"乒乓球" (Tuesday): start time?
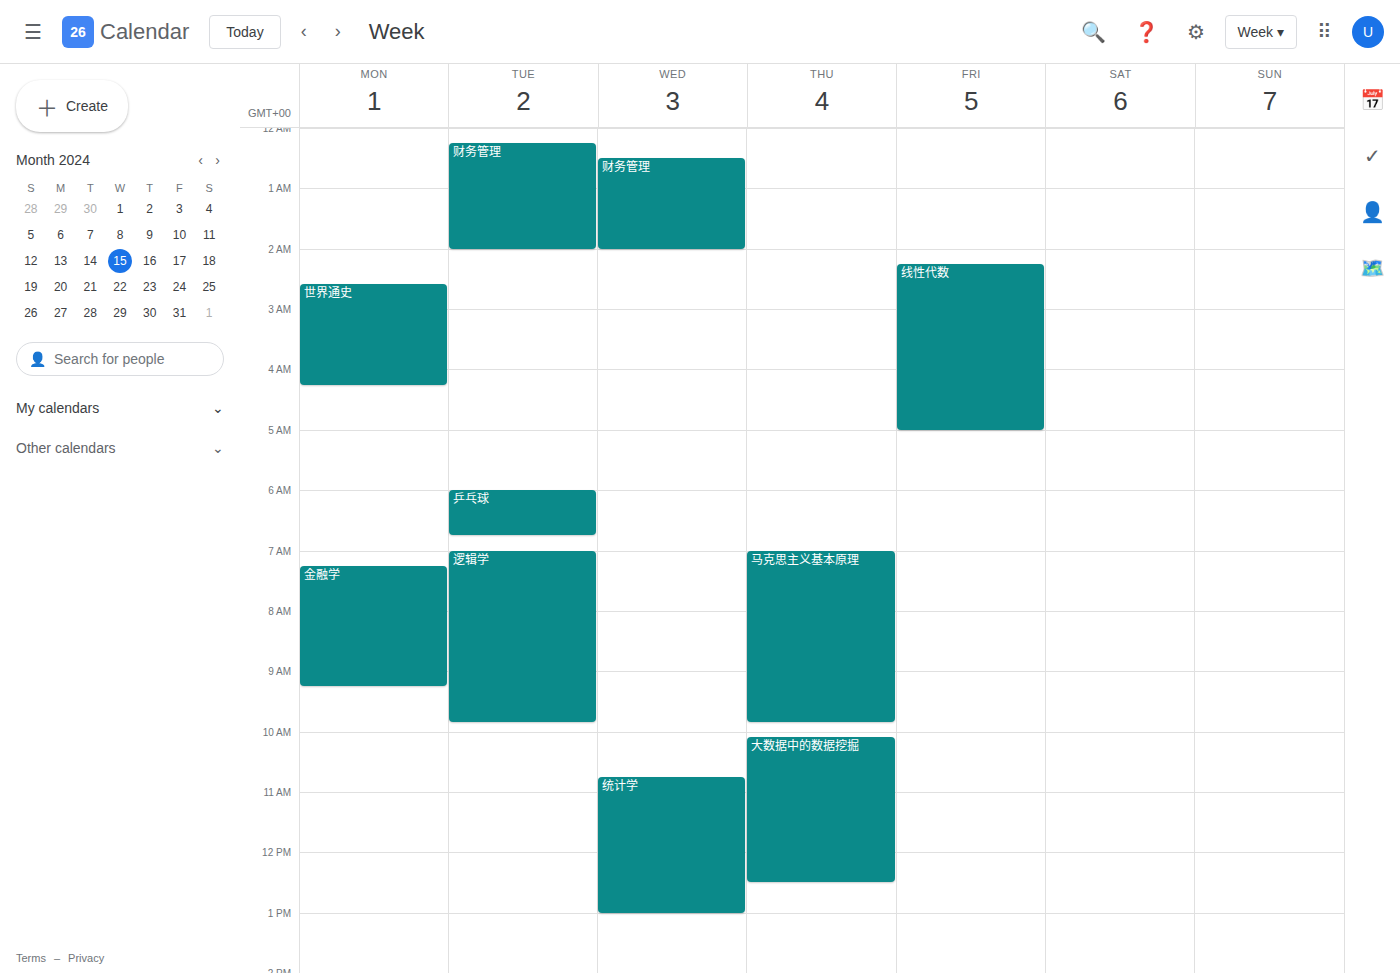
6:00 AM